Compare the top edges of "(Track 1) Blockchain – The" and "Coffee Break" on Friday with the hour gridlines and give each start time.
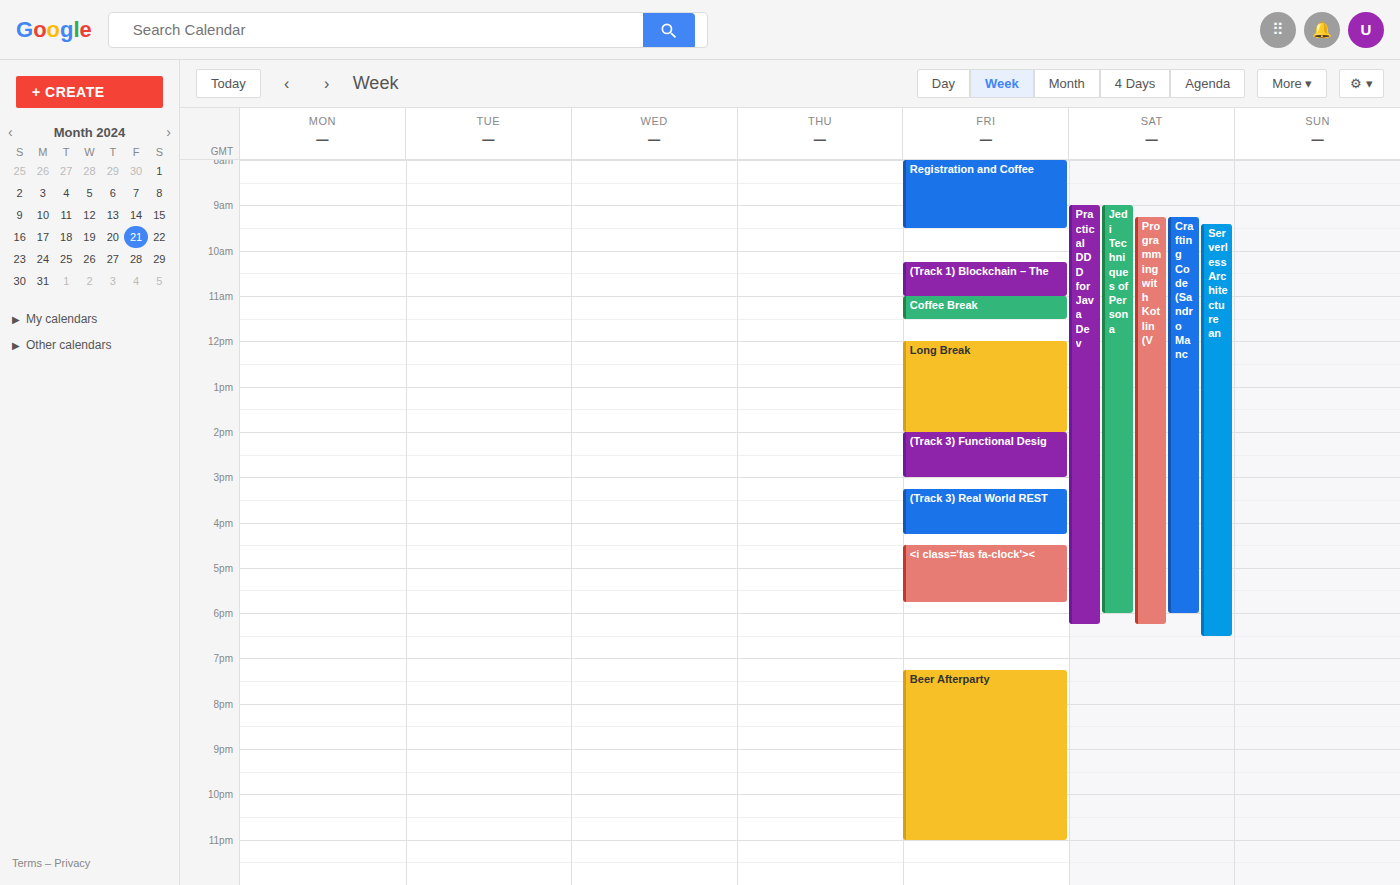
"(Track 1) Blockchain – The": 10:15 AM, neither: a quarter of the way from the 10 AM line to the 11 AM line. "Coffee Break": 11:00 AM, exactly on the 11 AM line.